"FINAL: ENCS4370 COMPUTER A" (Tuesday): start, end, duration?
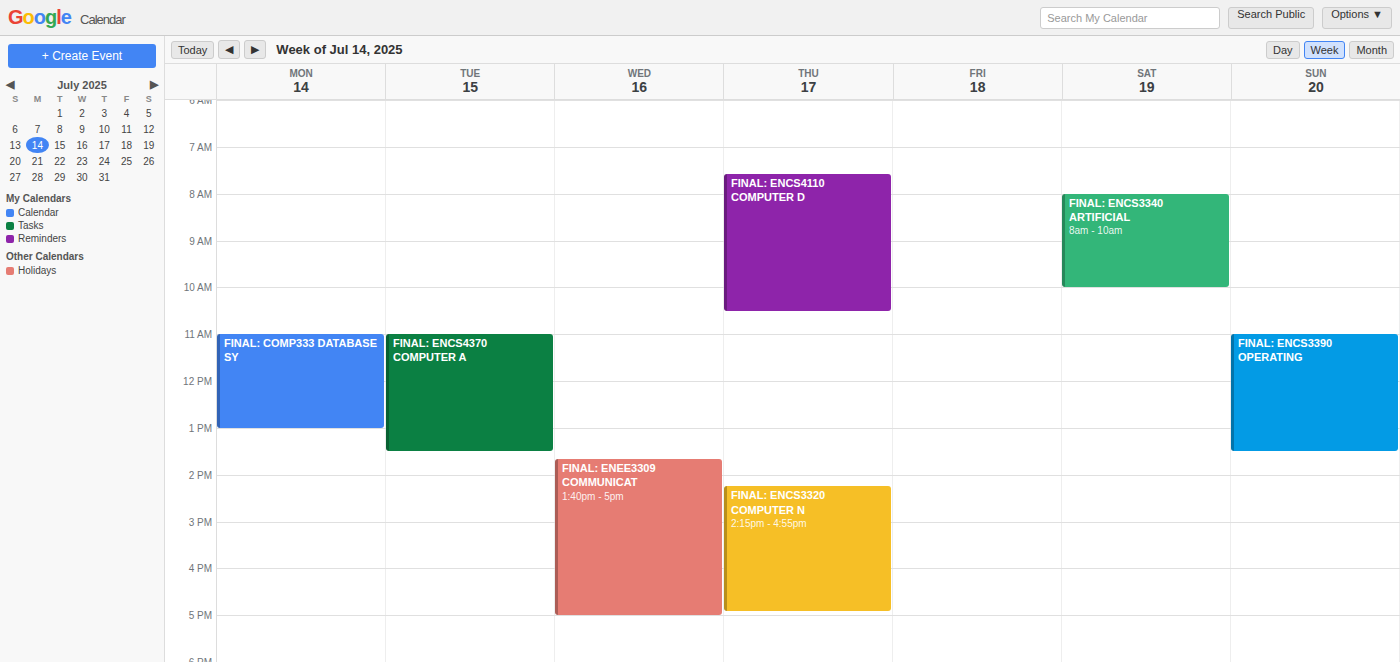
11:00 AM to 1:30 PM, 2 hours 30 minutes